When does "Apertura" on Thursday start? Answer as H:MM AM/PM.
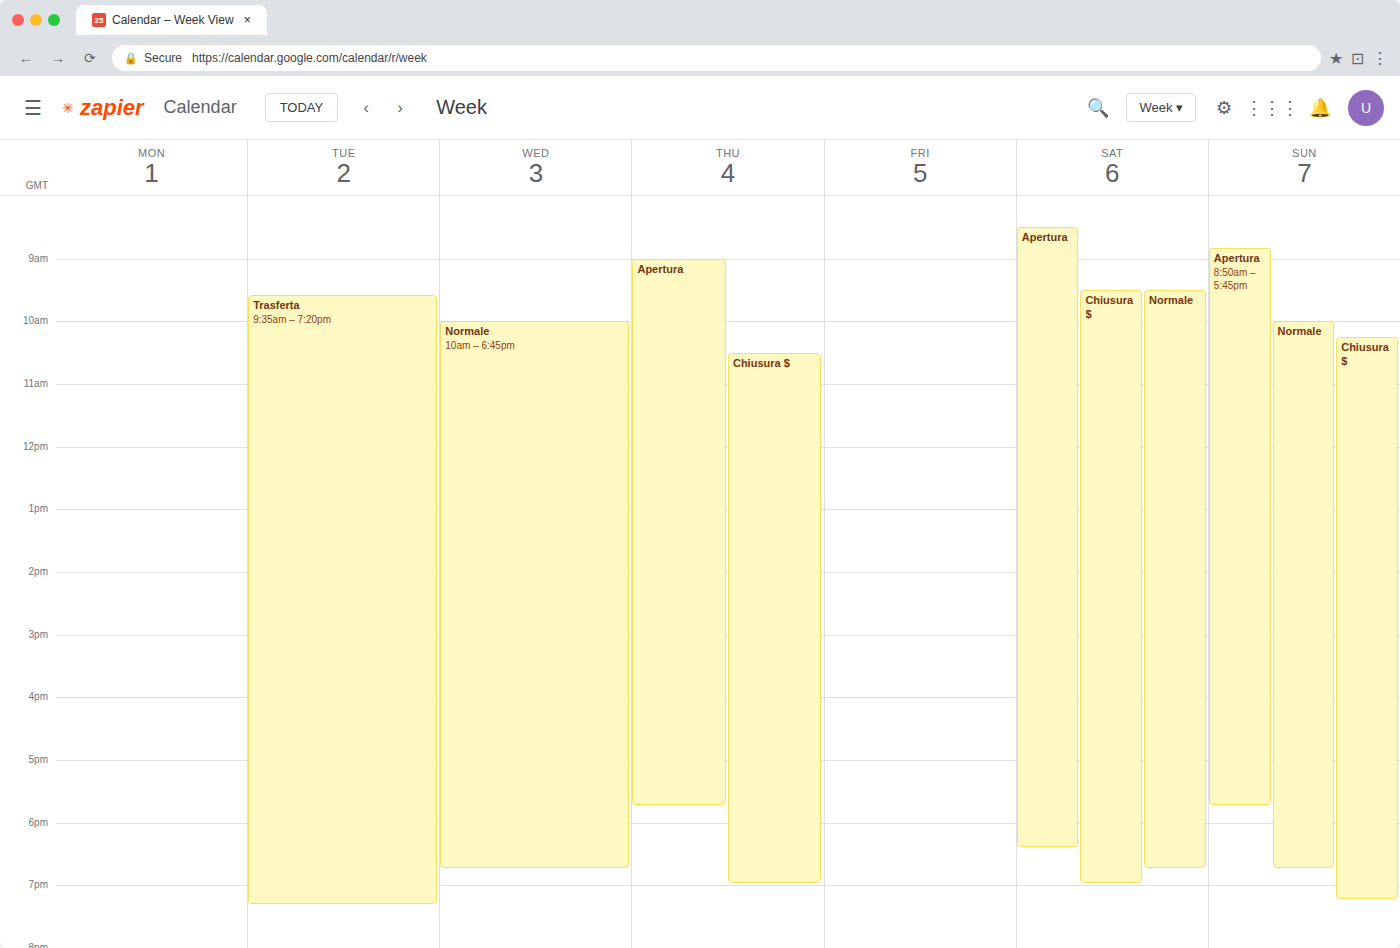
9:00 AM